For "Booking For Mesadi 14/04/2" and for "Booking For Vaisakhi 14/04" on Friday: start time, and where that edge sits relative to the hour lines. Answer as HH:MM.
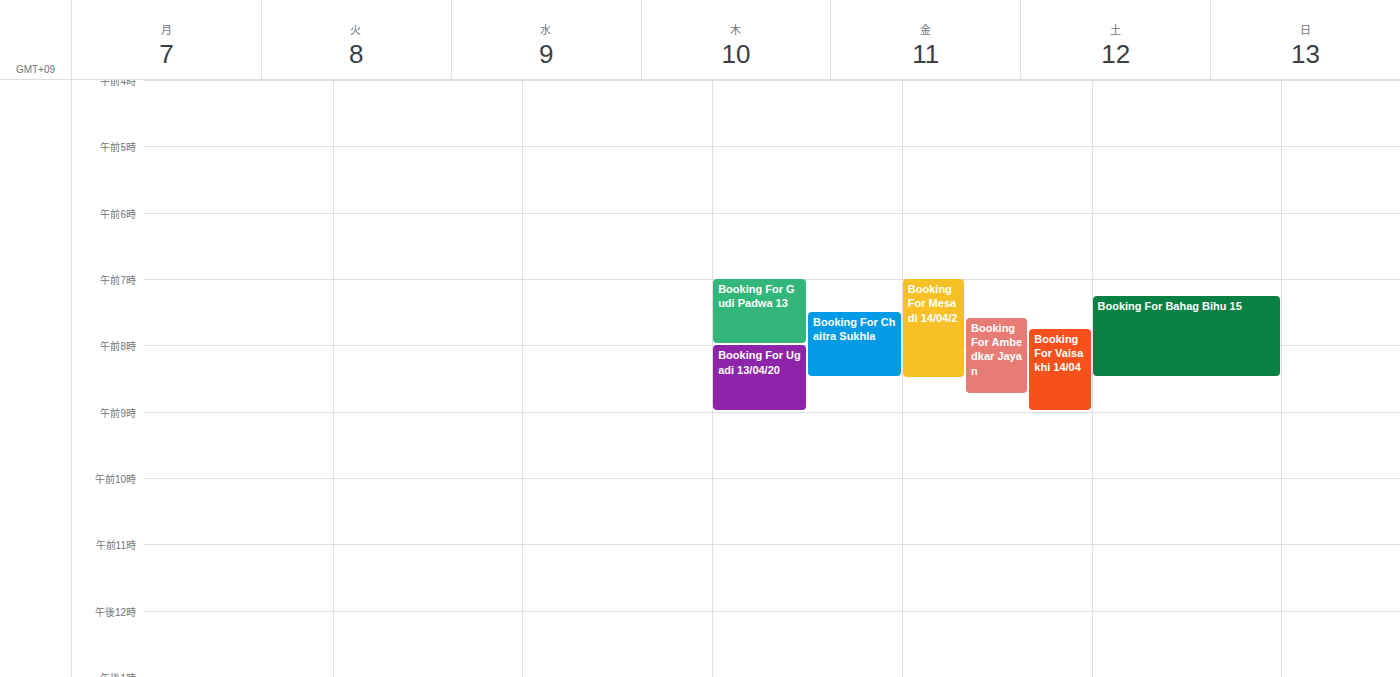
"Booking For Mesadi 14/04/2": 07:00, exactly on the 07:00 line. "Booking For Vaisakhi 14/04": 07:45, neither: three quarters of the way from the 07:00 line to the 08:00 line.